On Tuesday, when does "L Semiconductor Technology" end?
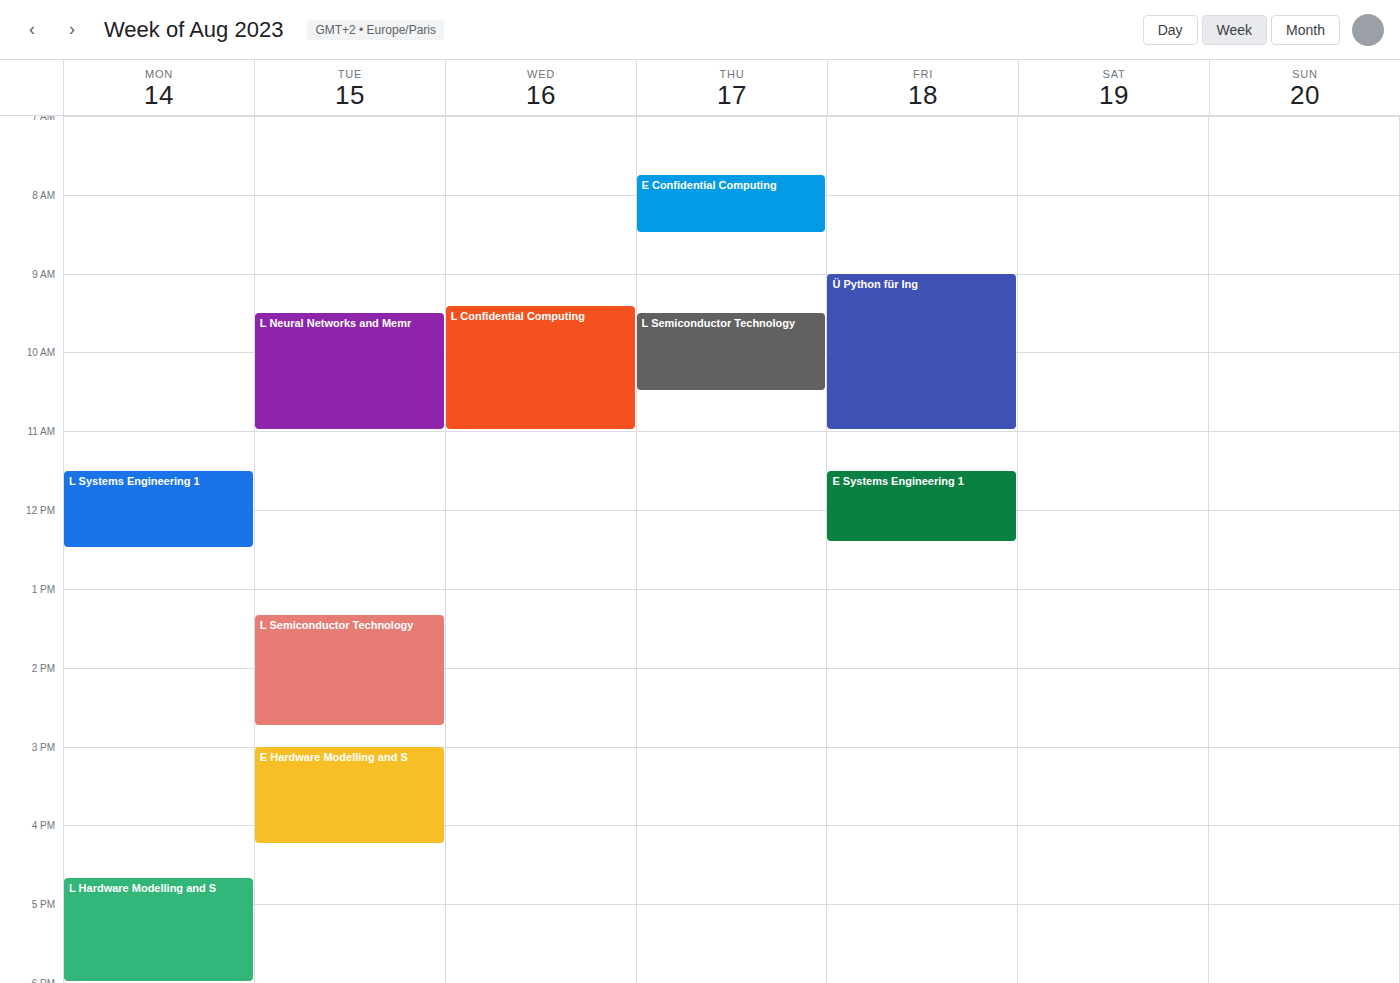
2:45 PM